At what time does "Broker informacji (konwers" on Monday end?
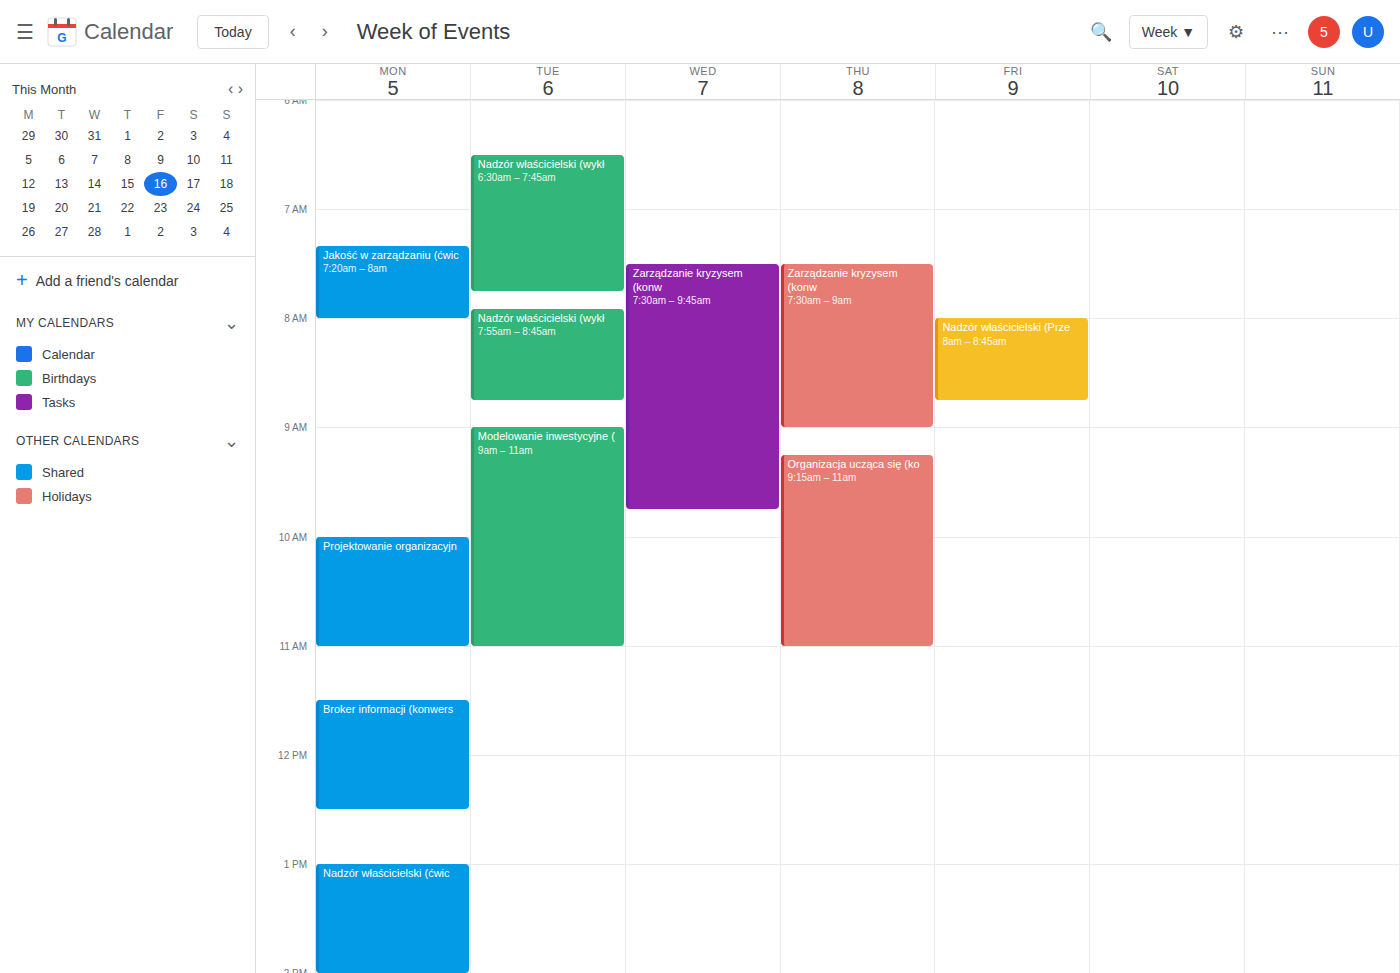
12:30